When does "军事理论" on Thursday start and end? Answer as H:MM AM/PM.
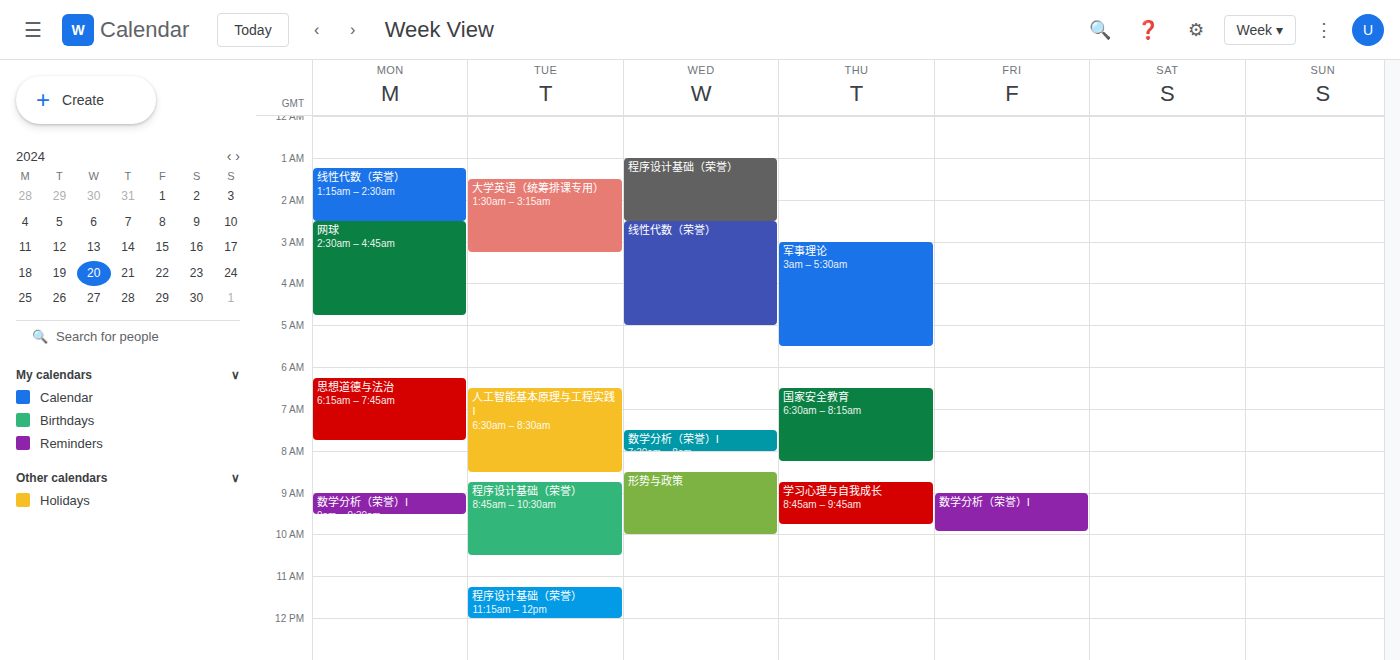
3:00 AM to 5:30 AM